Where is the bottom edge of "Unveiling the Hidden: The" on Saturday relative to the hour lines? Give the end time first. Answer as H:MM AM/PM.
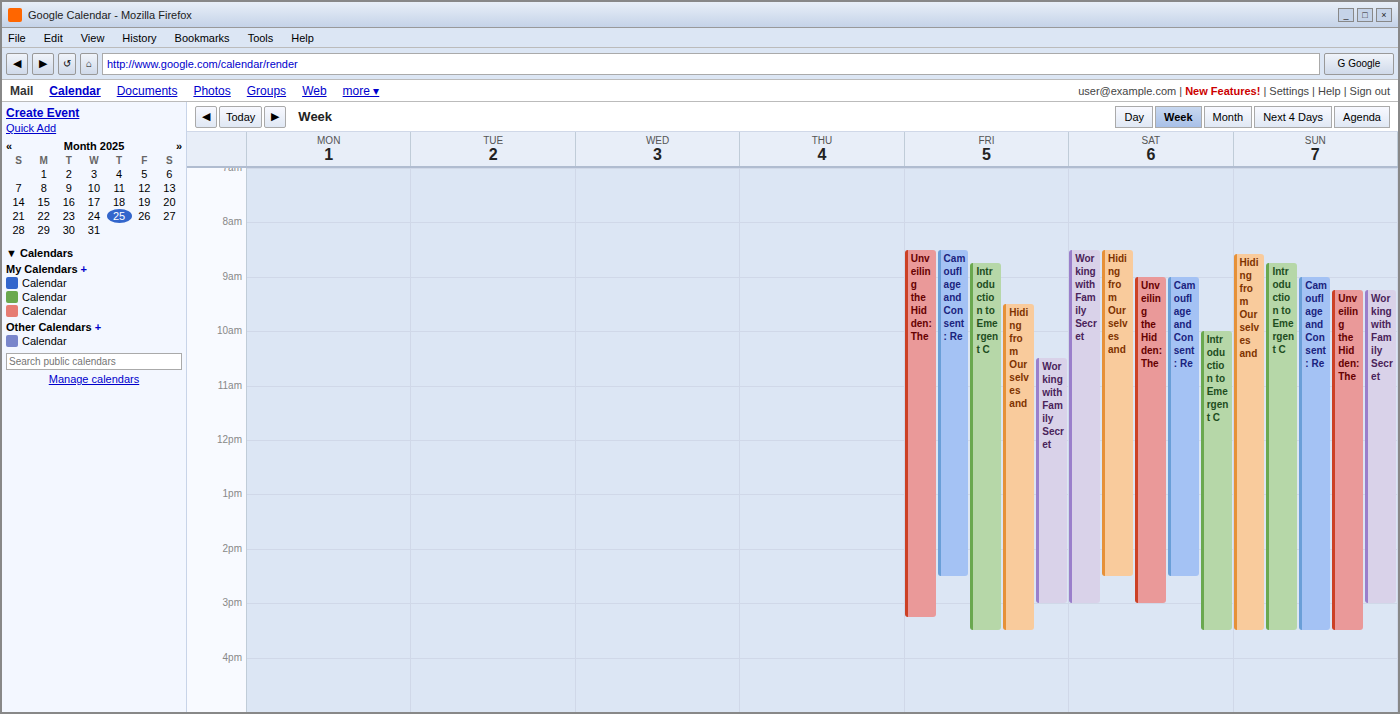
3:00 PM -- exactly on the 3 PM line.